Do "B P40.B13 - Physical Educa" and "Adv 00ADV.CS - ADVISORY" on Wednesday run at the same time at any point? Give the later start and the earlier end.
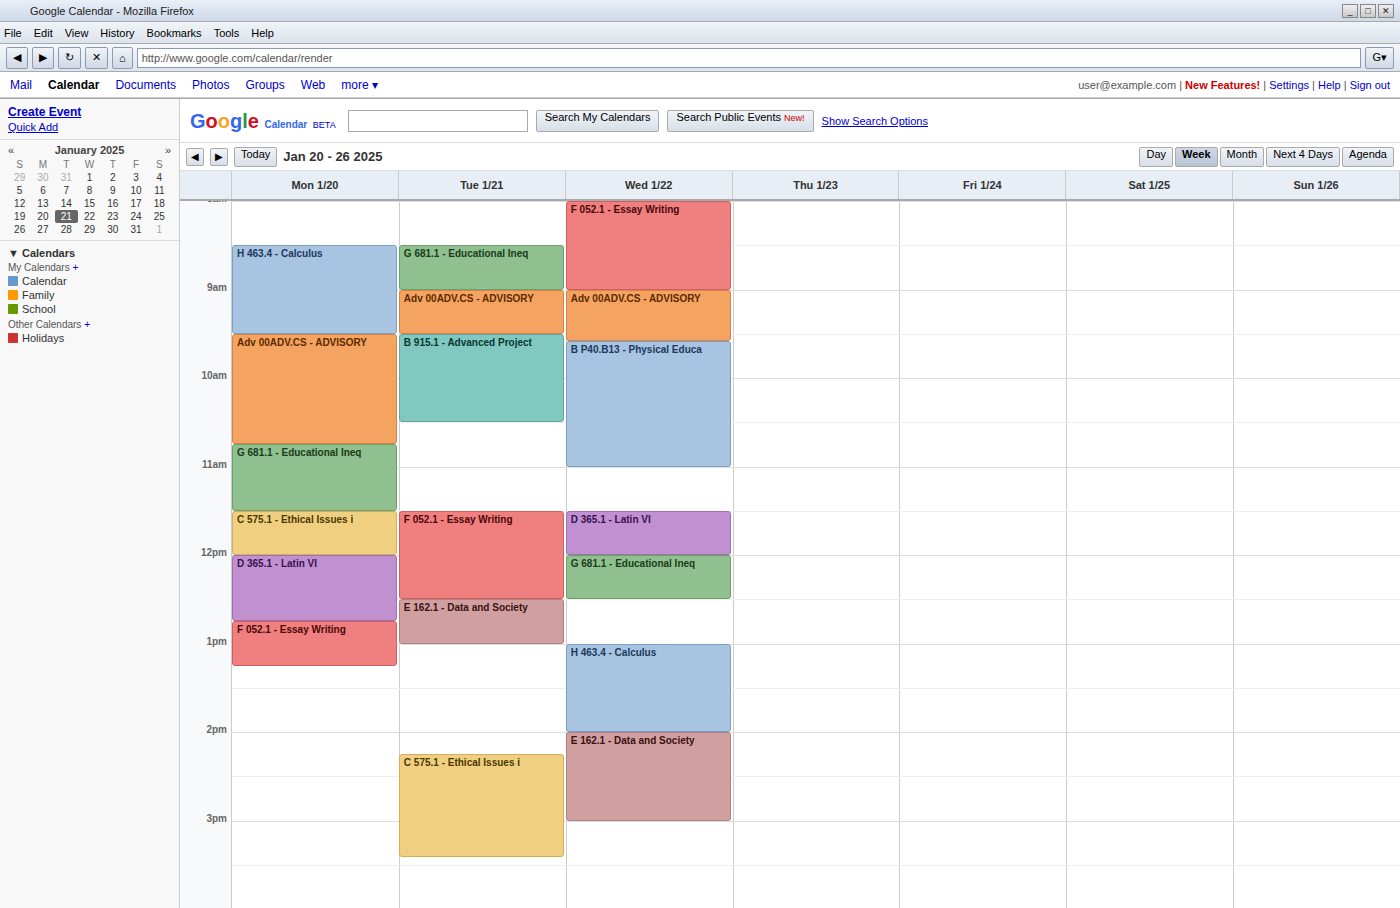
"Adv 00ADV.CS - ADVISORY" ends at 9:35 AM, exactly when "B P40.B13 - Physical Educa" starts -- they touch but do not overlap.